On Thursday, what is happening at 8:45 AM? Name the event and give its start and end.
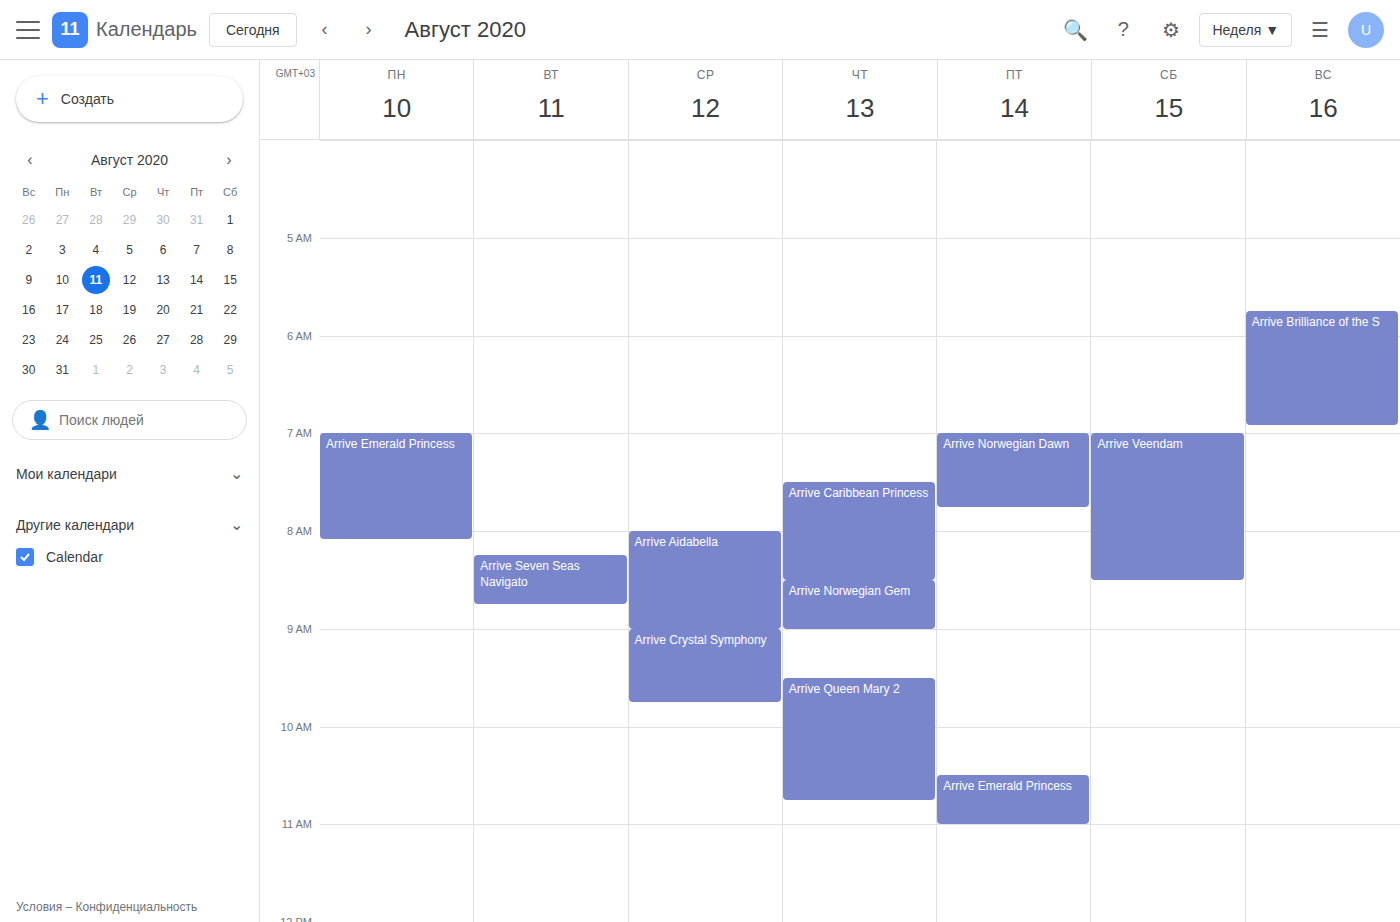
"Arrive Norwegian Gem", 8:30 AM to 9:00 AM